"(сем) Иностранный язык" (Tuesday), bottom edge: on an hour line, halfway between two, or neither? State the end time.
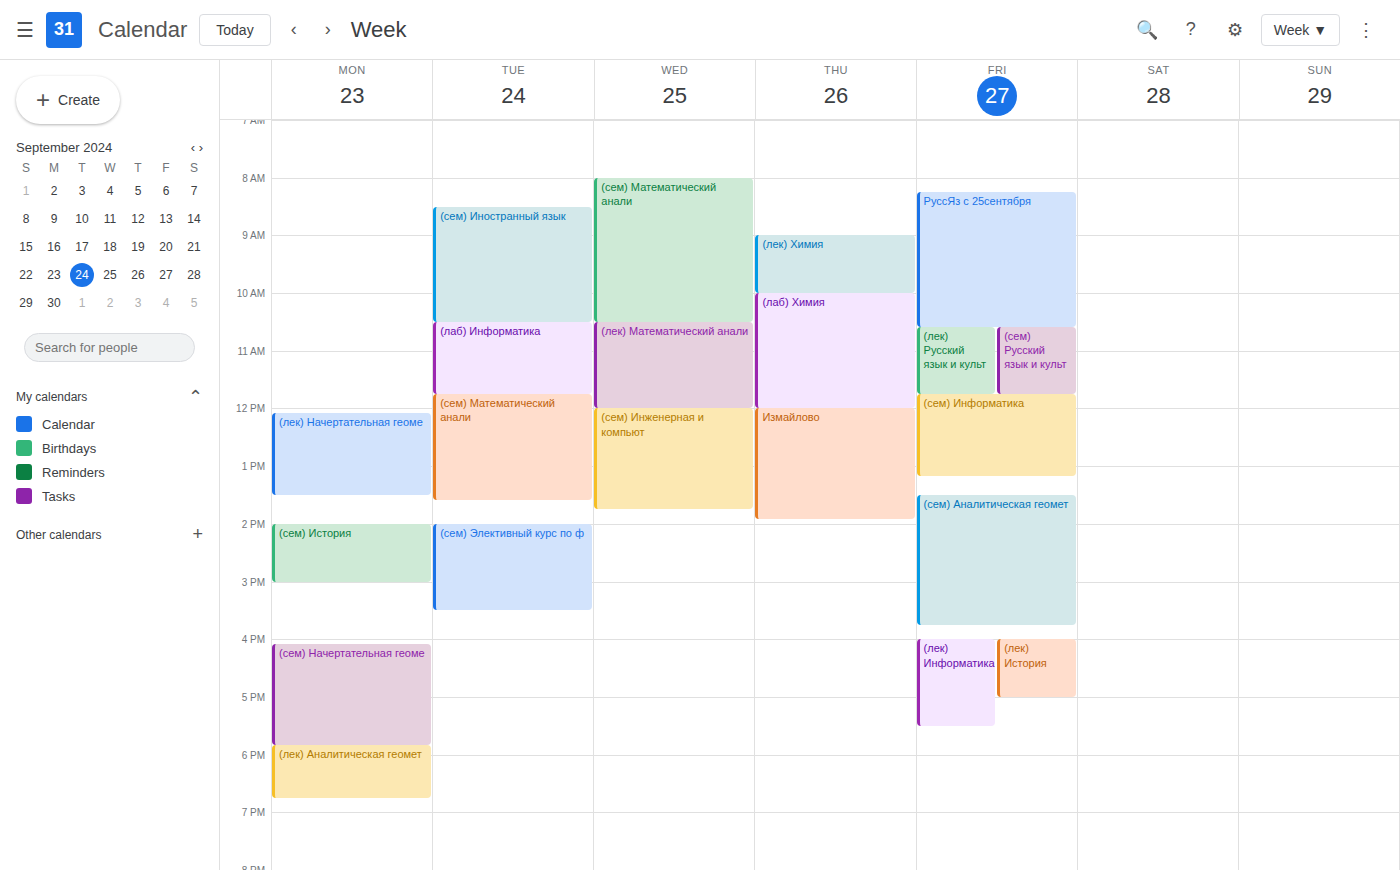
10:30 AM -- halfway between the 10 AM and 11 AM lines.